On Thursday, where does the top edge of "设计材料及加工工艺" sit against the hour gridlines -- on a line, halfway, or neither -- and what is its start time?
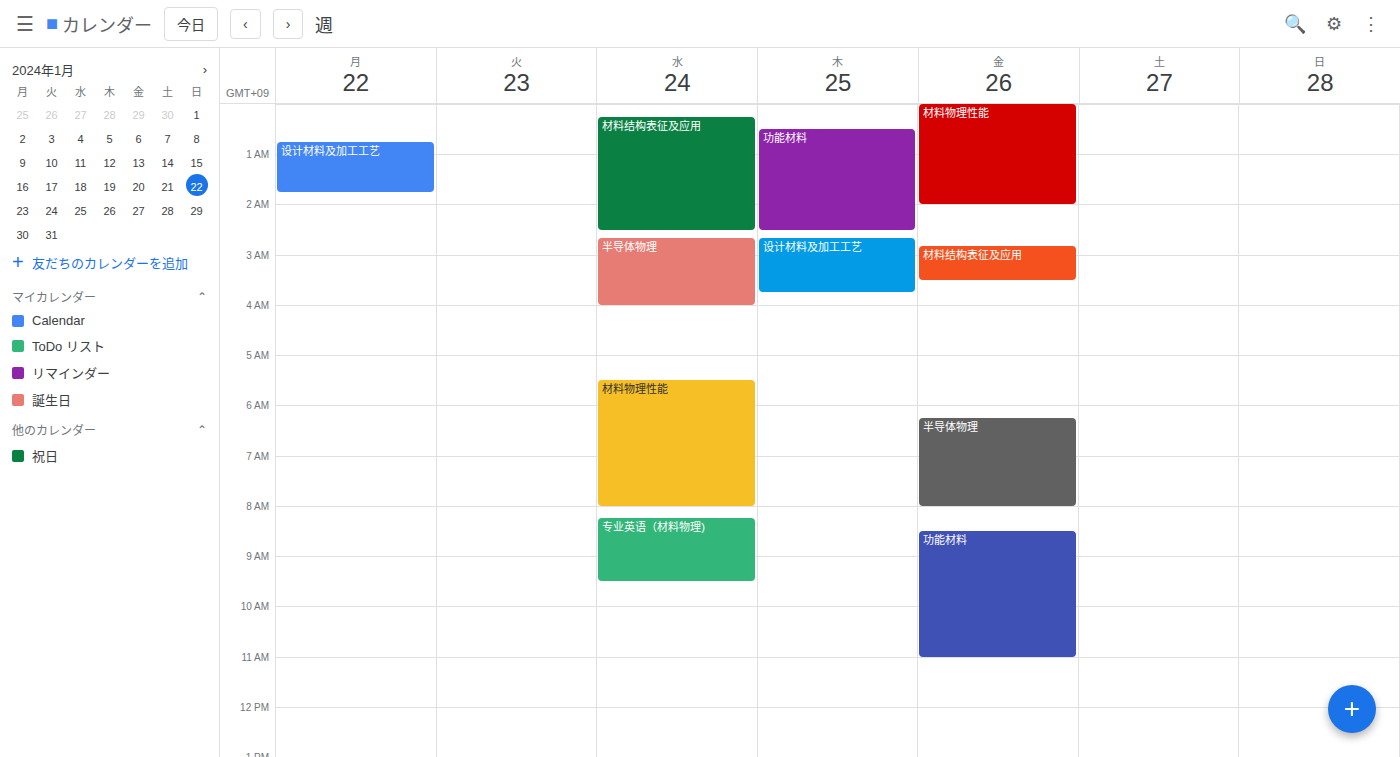
2:40 AM -- neither: 40 minutes below the 2 AM line and 20 minutes above the 3 AM line.